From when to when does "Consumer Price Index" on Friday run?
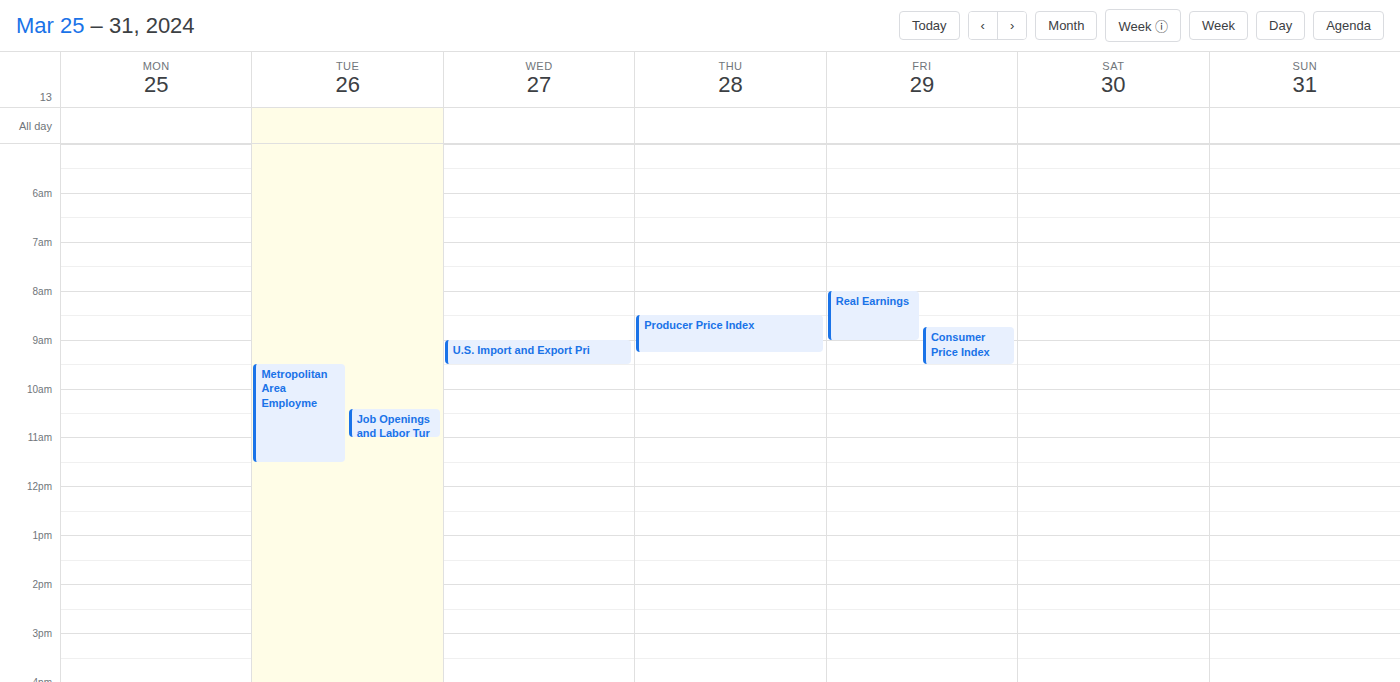
8:45 AM to 9:30 AM